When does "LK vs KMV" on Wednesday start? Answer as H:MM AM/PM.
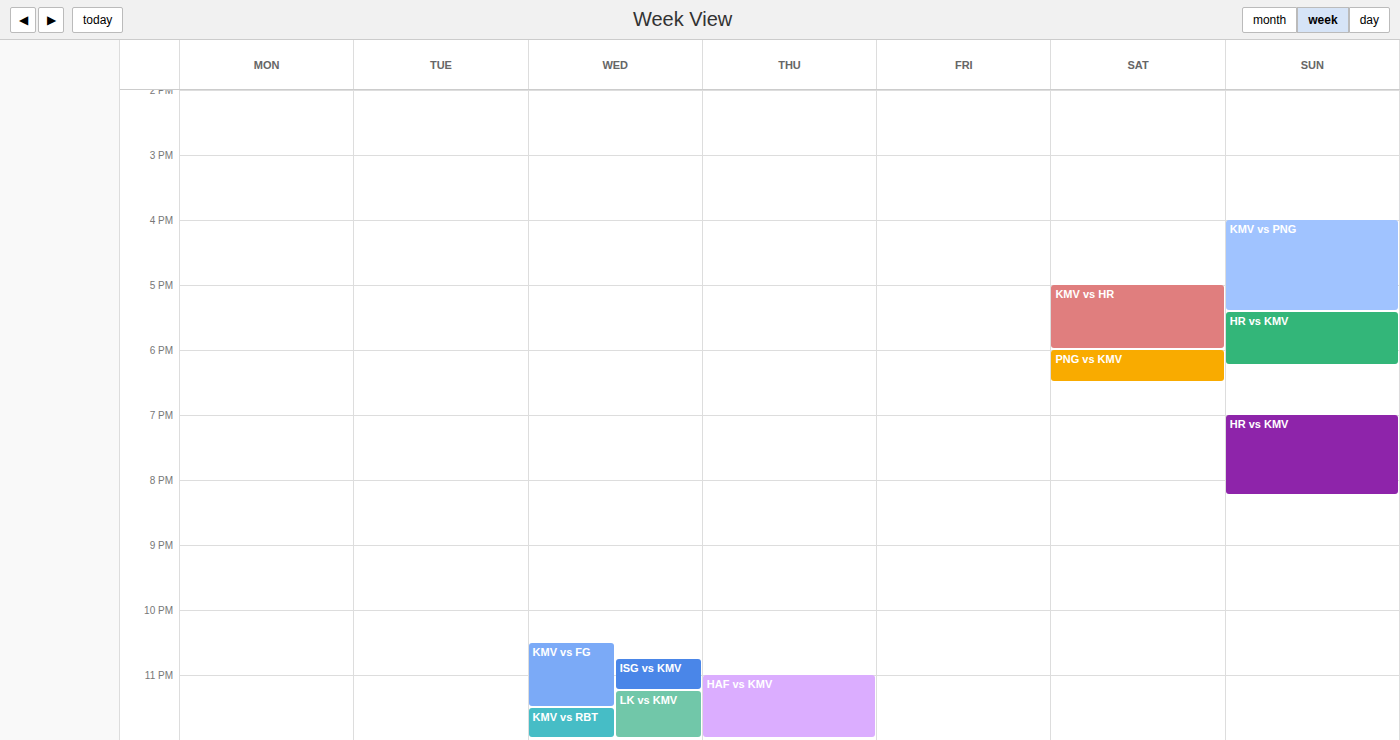
11:15 PM